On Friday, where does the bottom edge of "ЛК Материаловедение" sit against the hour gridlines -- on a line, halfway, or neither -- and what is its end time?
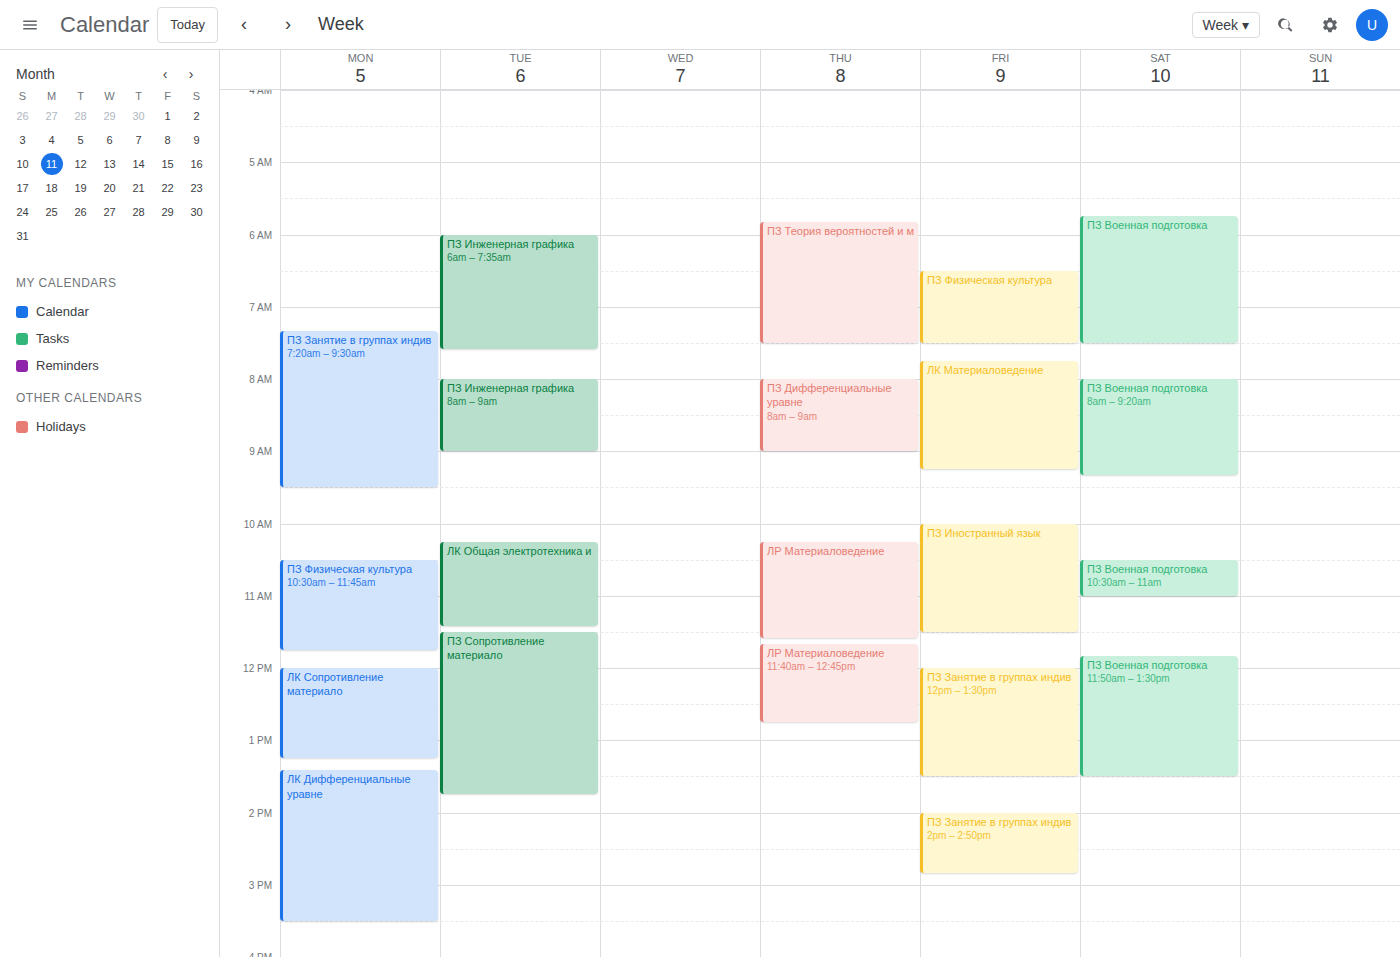
09:15 -- neither: a quarter of the way from the 09:00 line to the 10:00 line.